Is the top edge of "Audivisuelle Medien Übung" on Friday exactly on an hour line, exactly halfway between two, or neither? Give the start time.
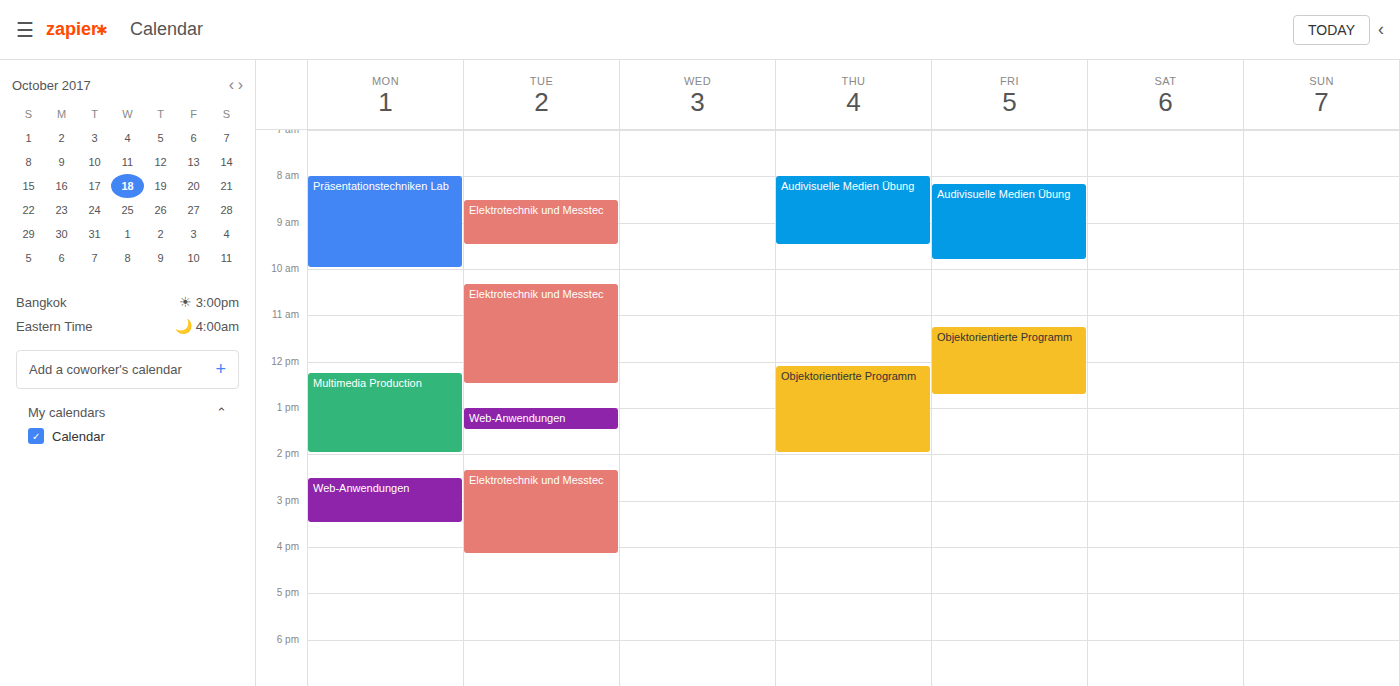
08:10 -- neither: 10 minutes below the 08:00 line and 50 minutes above the 09:00 line.